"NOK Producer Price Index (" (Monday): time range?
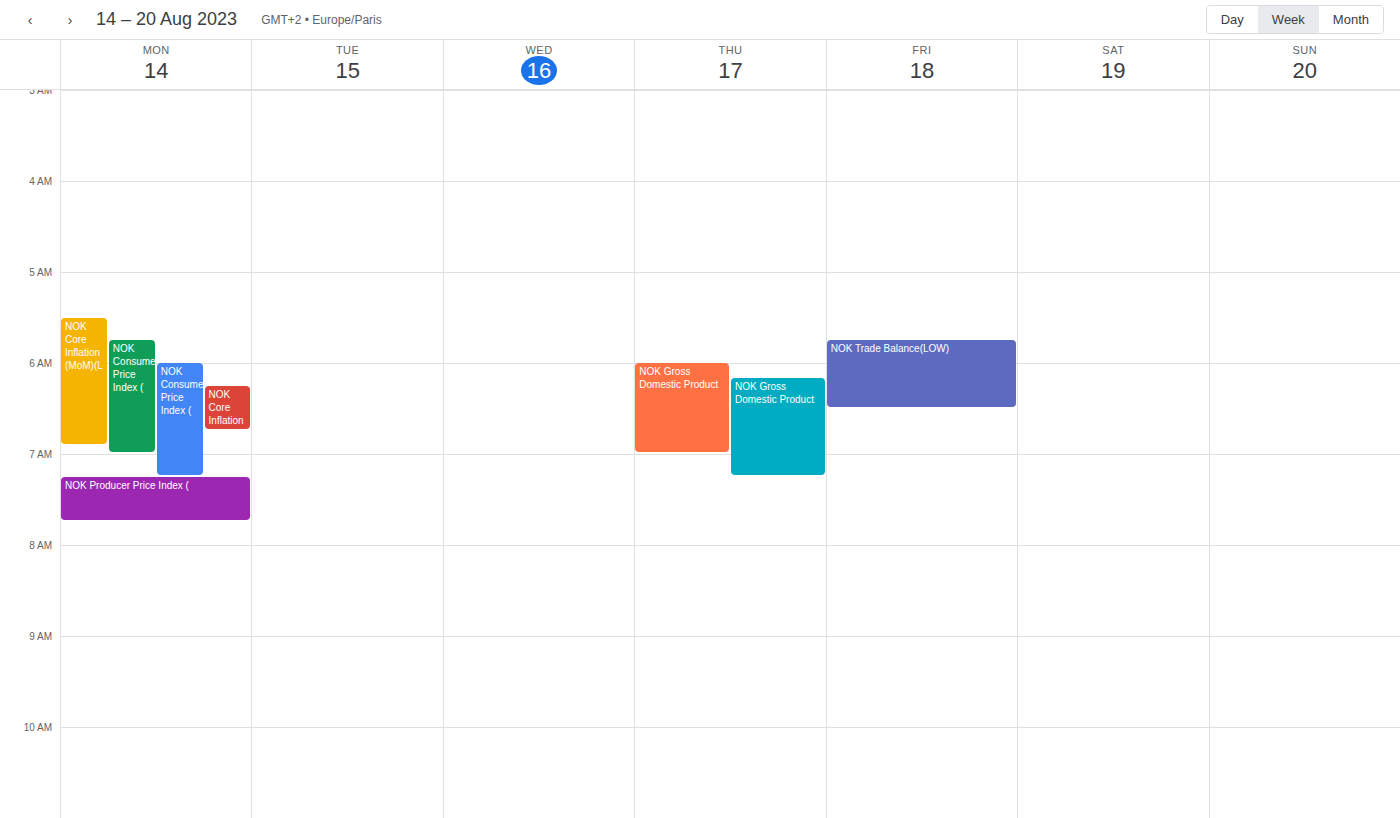
7:15 AM to 7:45 AM